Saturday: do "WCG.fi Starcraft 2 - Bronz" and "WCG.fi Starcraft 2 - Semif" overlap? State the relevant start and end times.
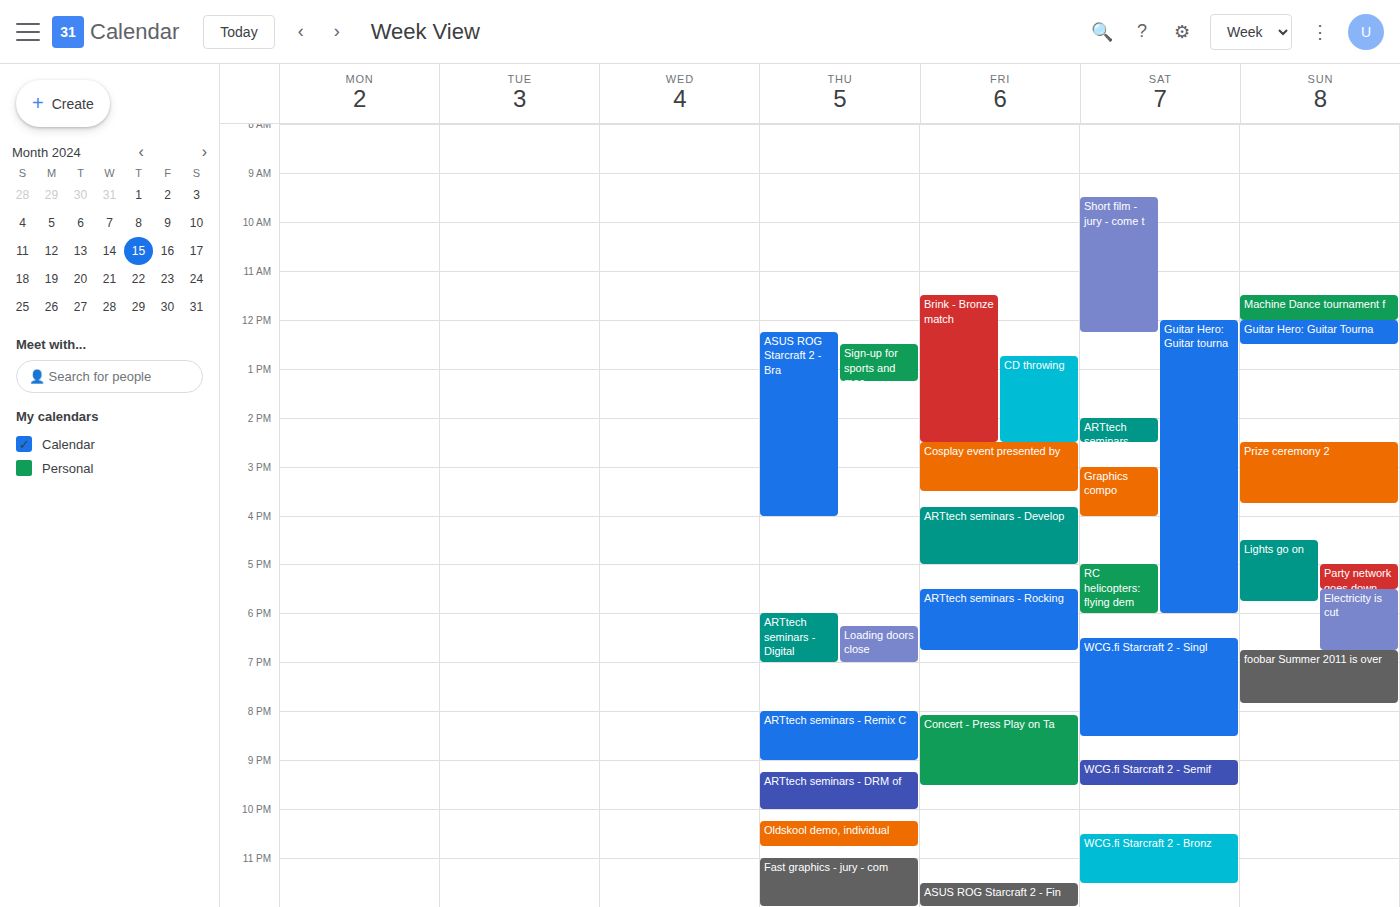
"WCG.fi Starcraft 2 - Semif" ends at 21:30 and "WCG.fi Starcraft 2 - Bronz" starts at 22:30 -- no overlap.